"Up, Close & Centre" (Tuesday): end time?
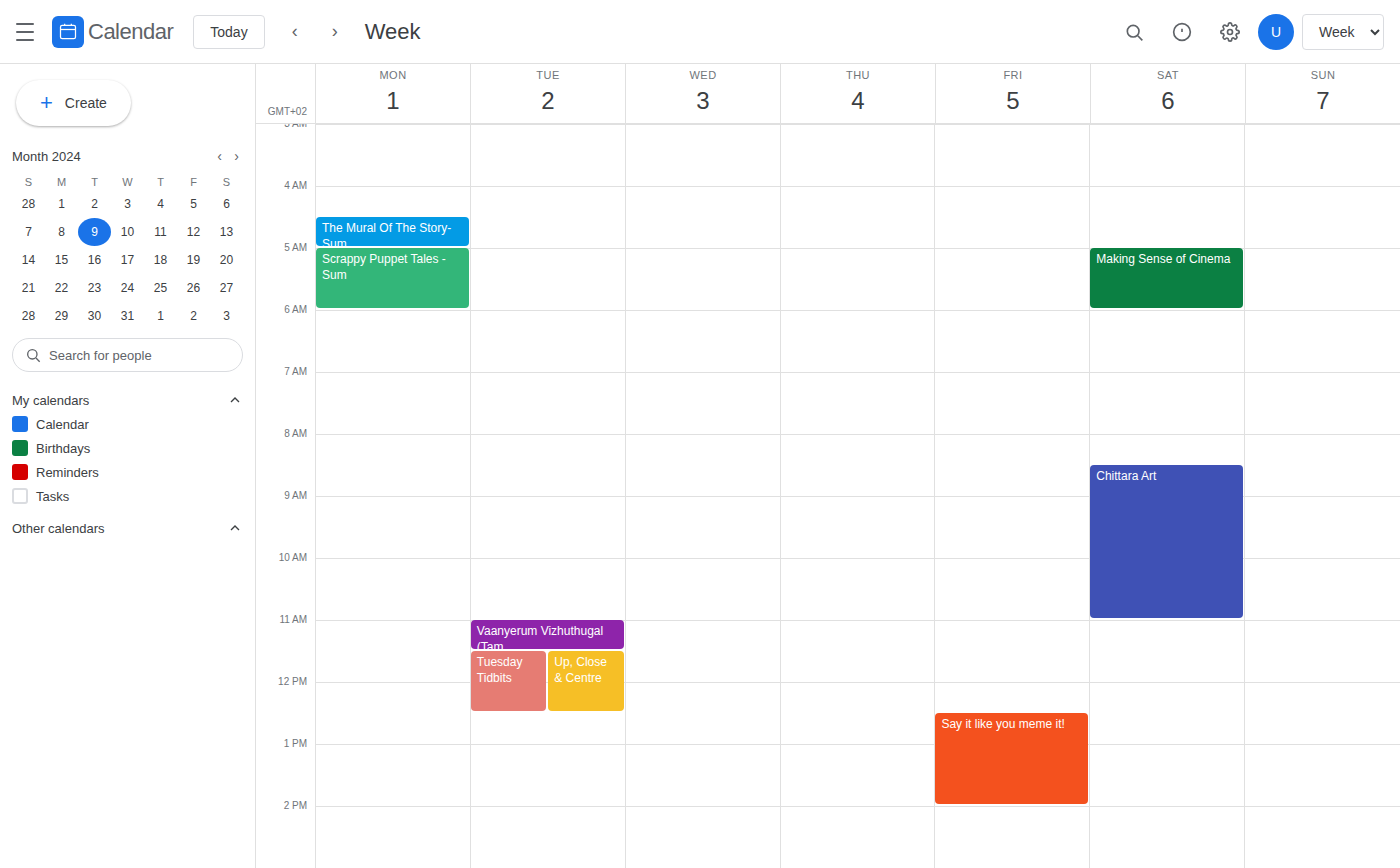
12:30